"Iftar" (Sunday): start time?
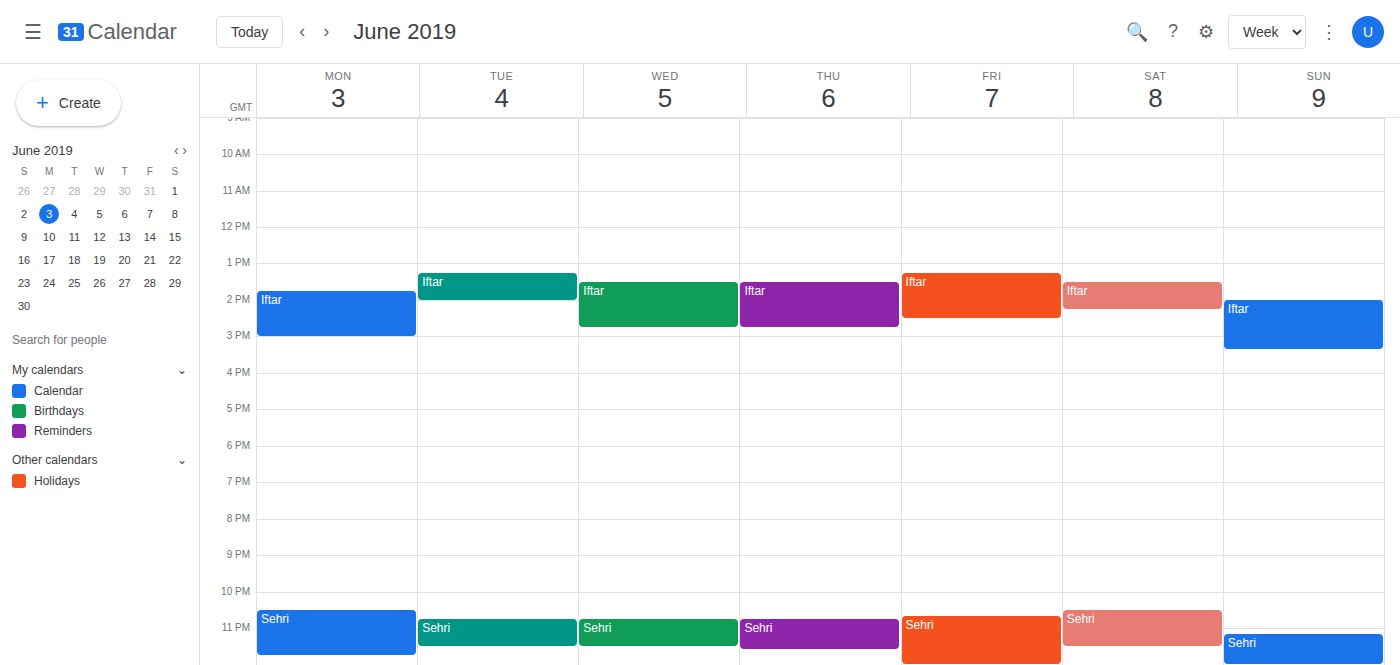
14:00